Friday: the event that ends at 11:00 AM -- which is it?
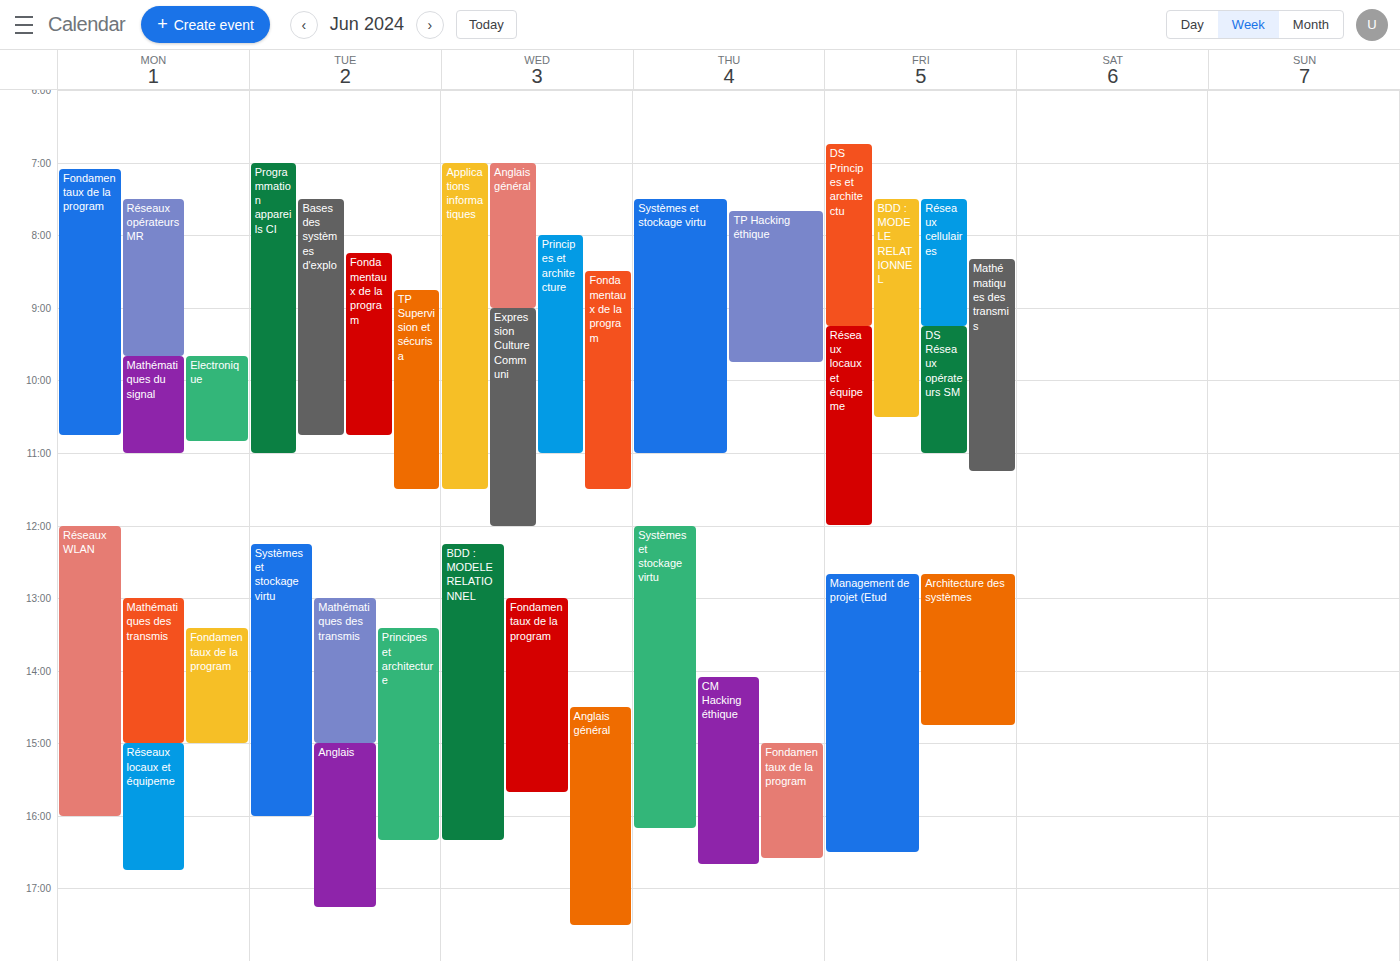
"DS Réseaux opérateurs SM"